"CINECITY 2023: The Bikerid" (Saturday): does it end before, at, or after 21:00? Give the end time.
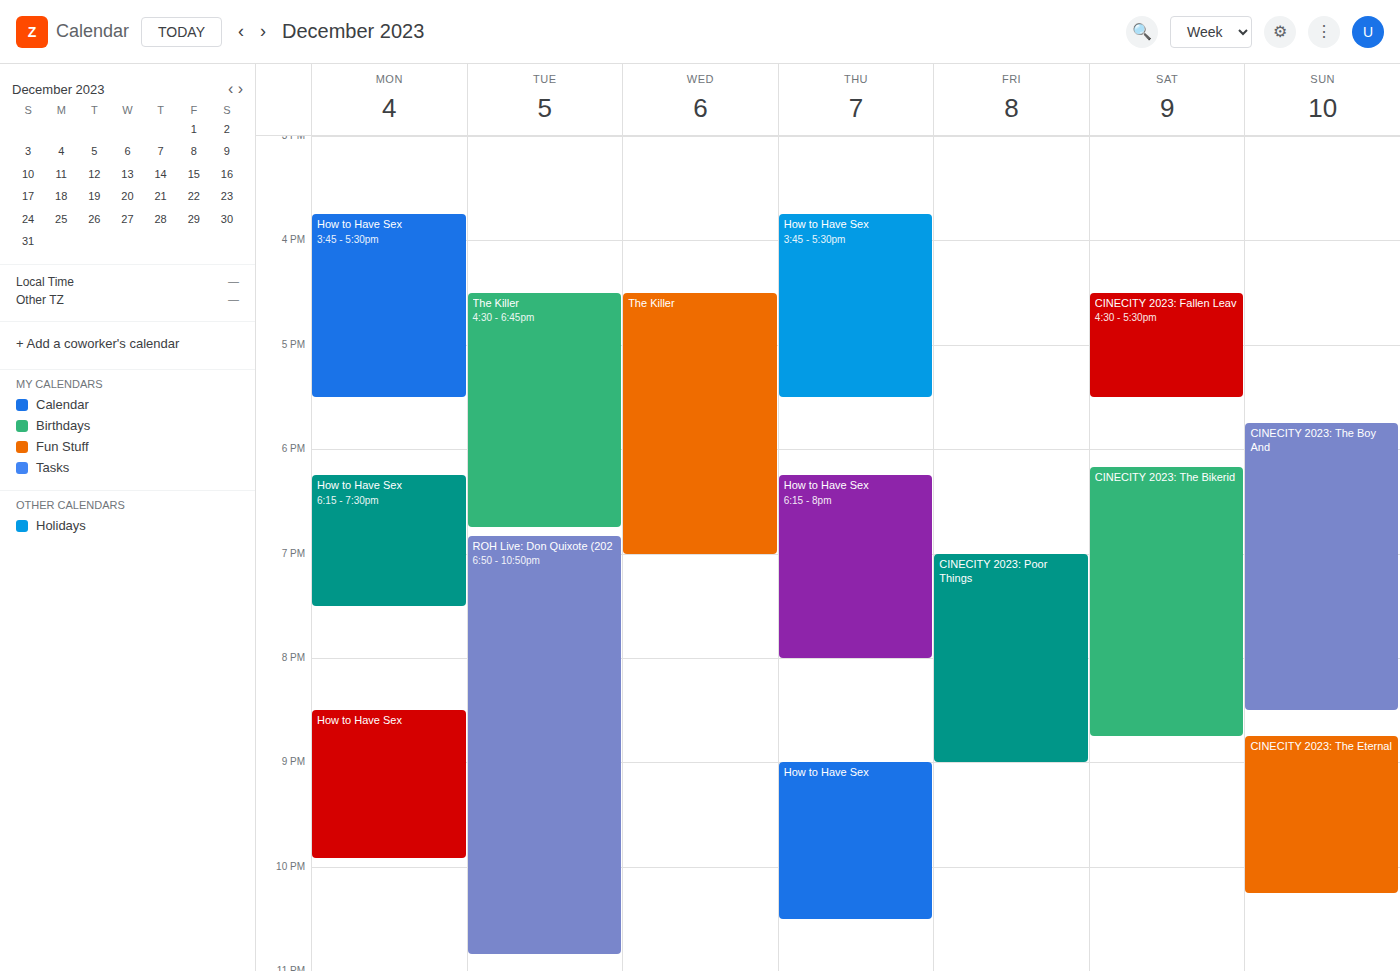
20:45 -- before 21:00, 15 minutes above the 21:00 line.